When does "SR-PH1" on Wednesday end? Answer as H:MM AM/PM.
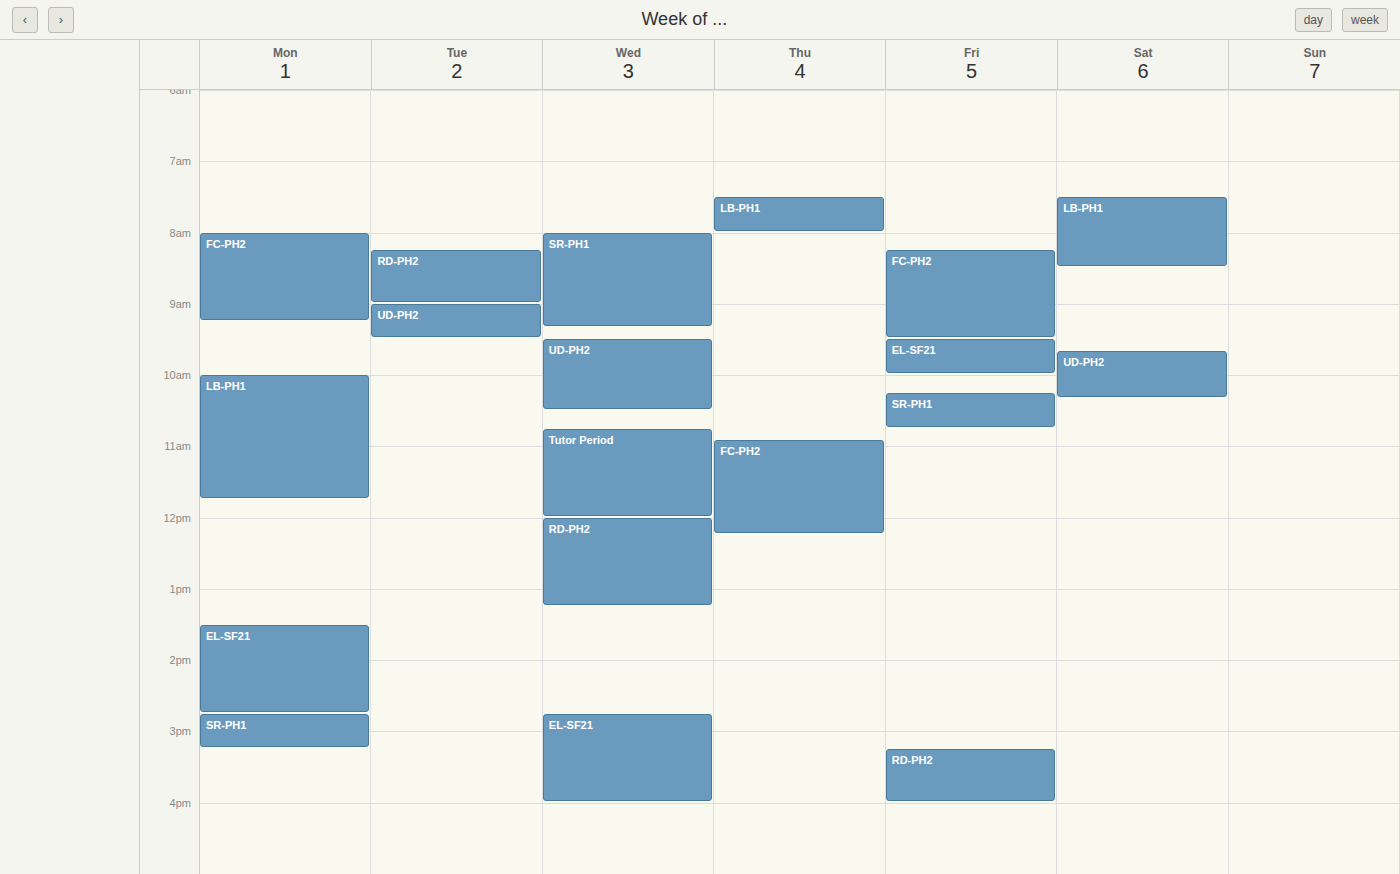
9:20 AM